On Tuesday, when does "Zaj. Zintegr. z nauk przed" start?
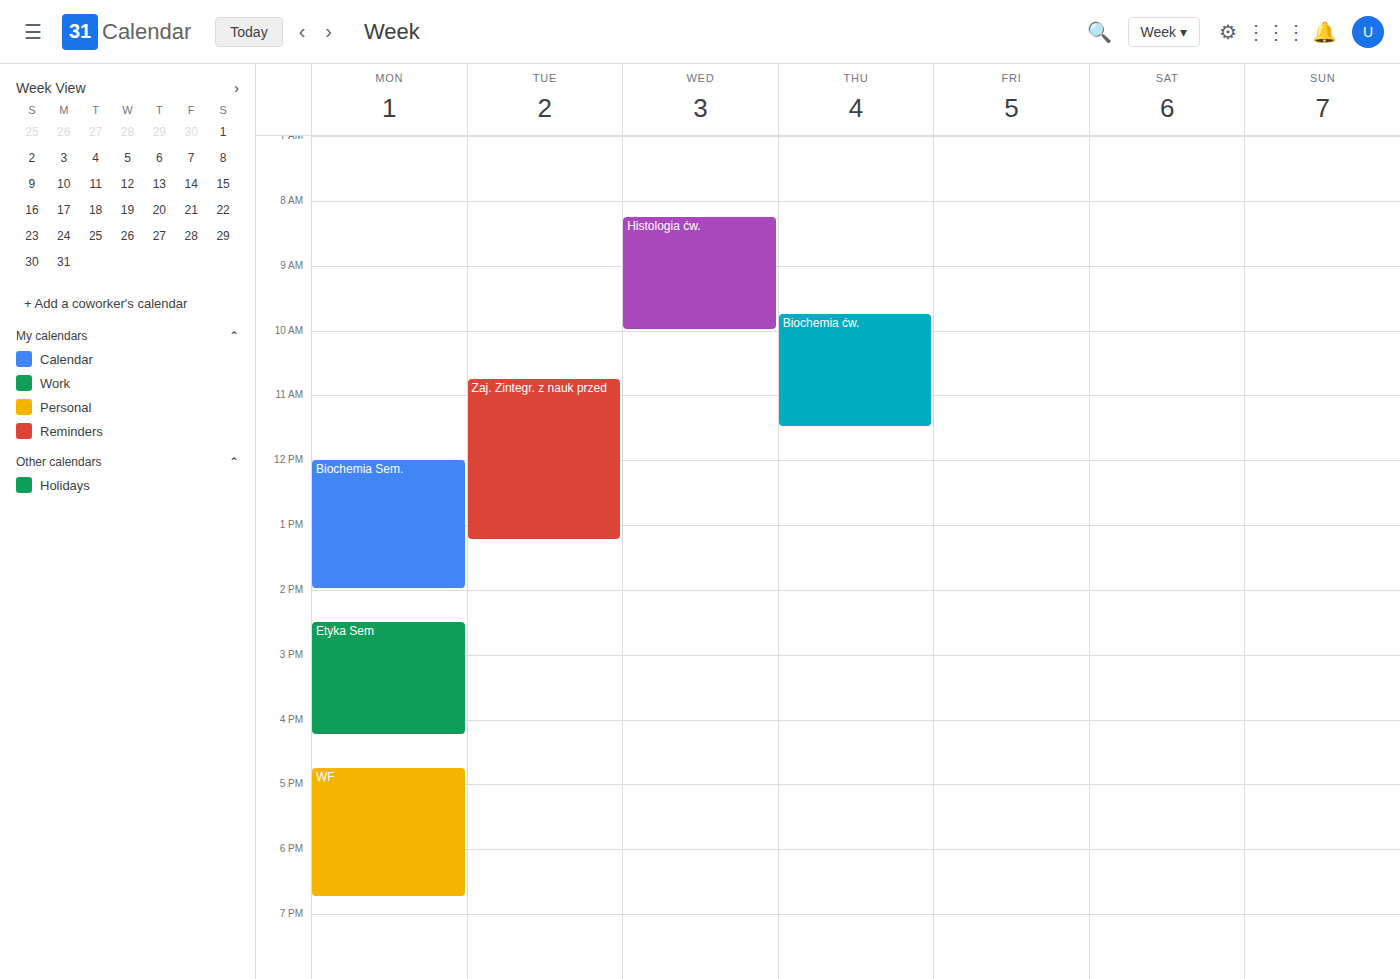
10:45